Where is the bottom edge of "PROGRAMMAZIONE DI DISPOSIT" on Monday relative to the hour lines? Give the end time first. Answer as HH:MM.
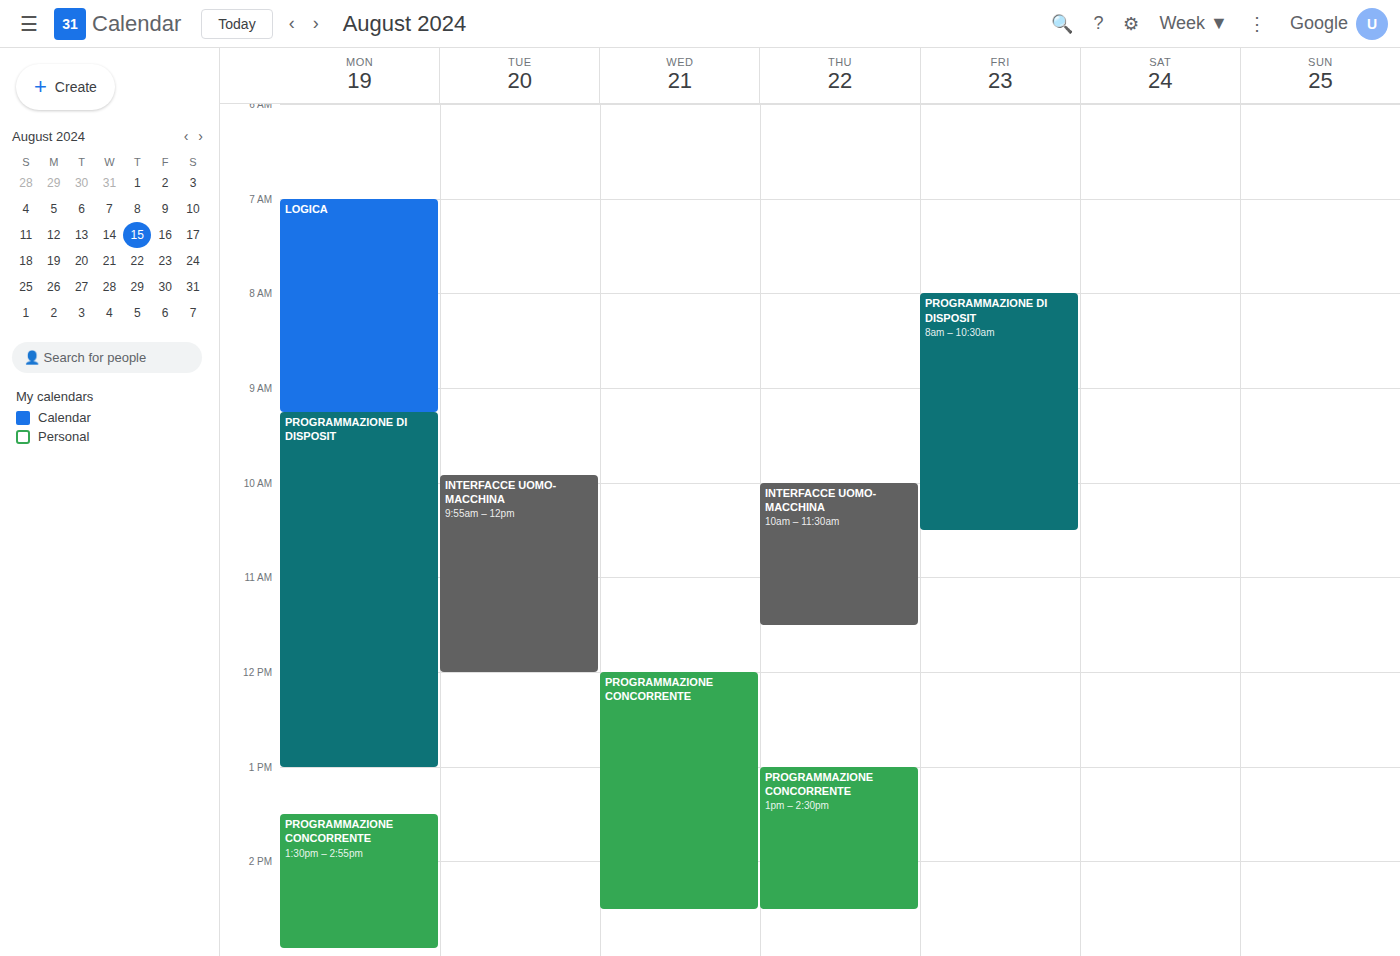
13:00 -- exactly on the 13:00 line.